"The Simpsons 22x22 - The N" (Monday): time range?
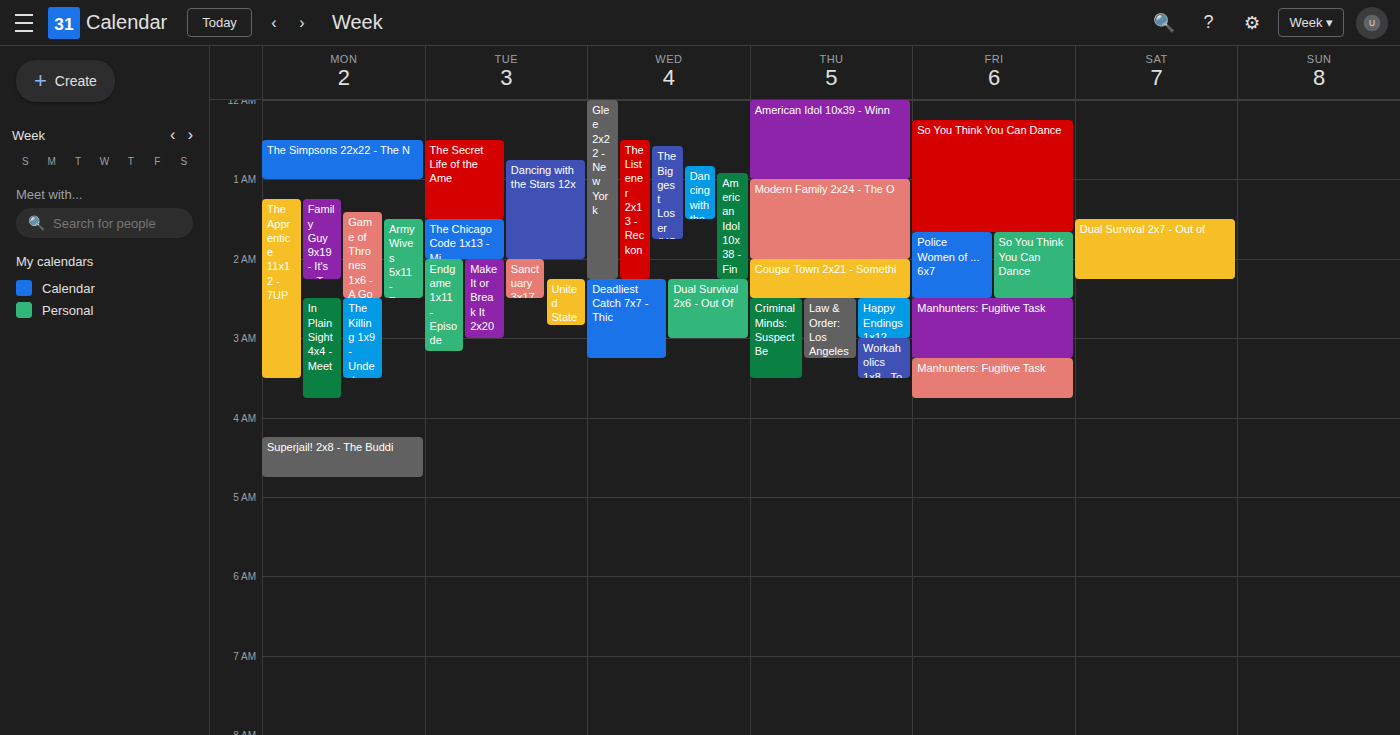
12:30 AM to 1:00 AM